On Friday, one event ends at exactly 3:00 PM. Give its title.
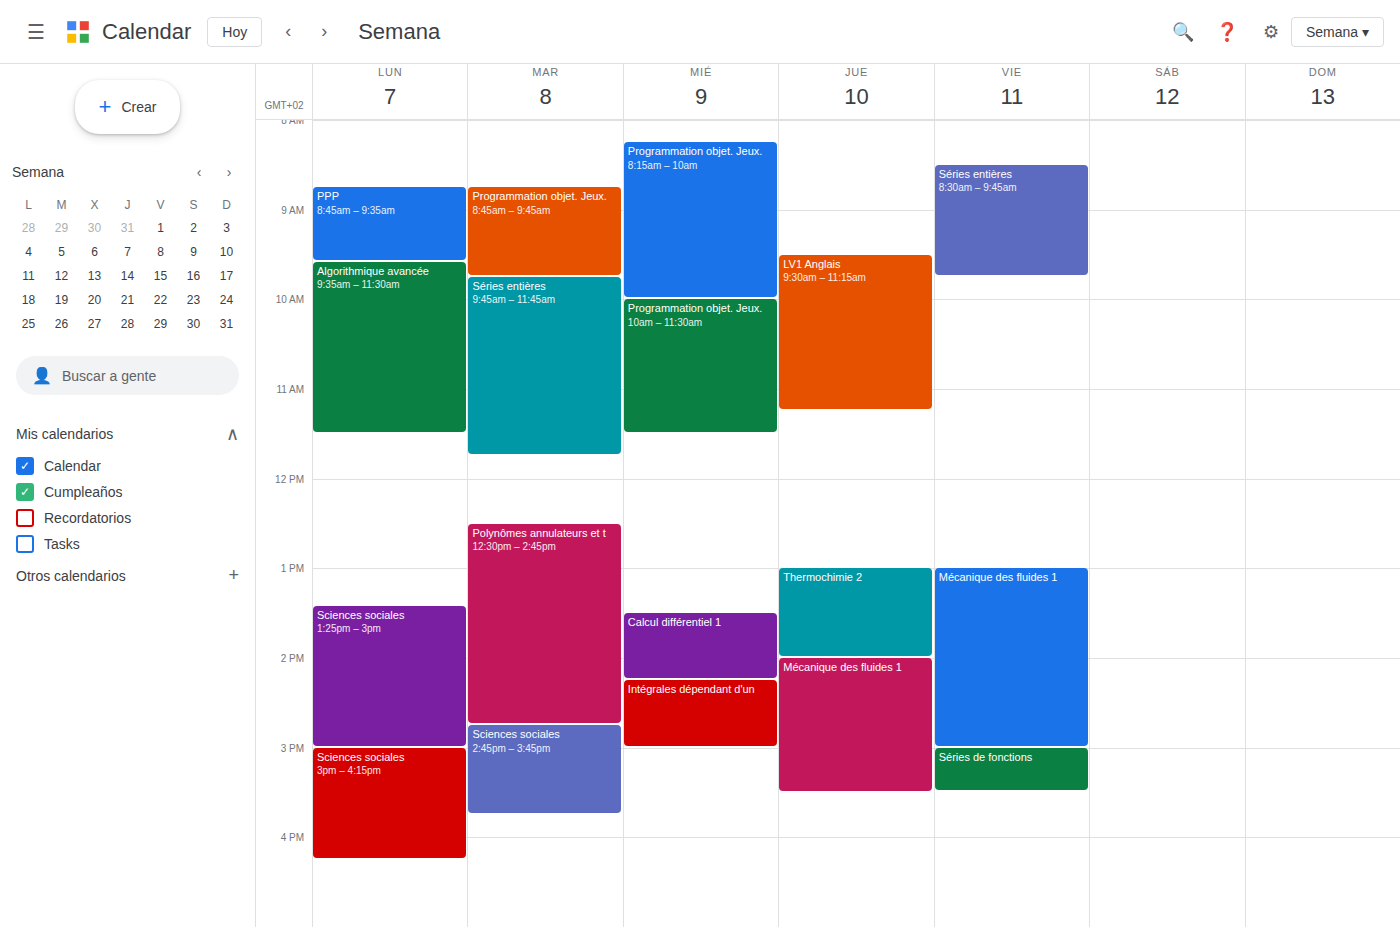
"Mécanique des fluides 1"